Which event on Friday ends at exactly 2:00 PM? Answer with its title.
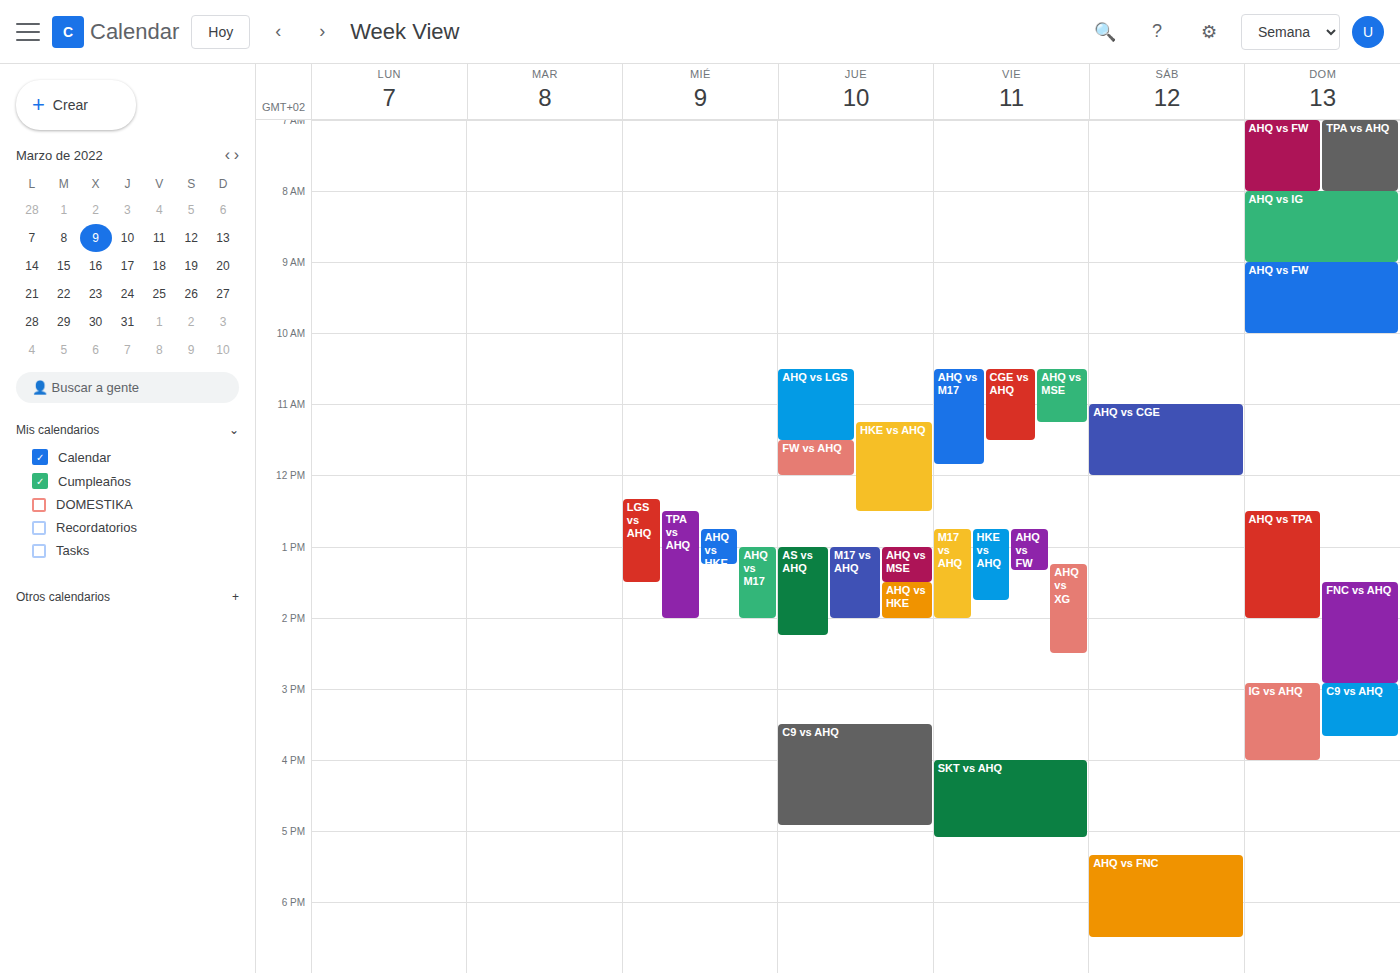
"M17 vs AHQ"